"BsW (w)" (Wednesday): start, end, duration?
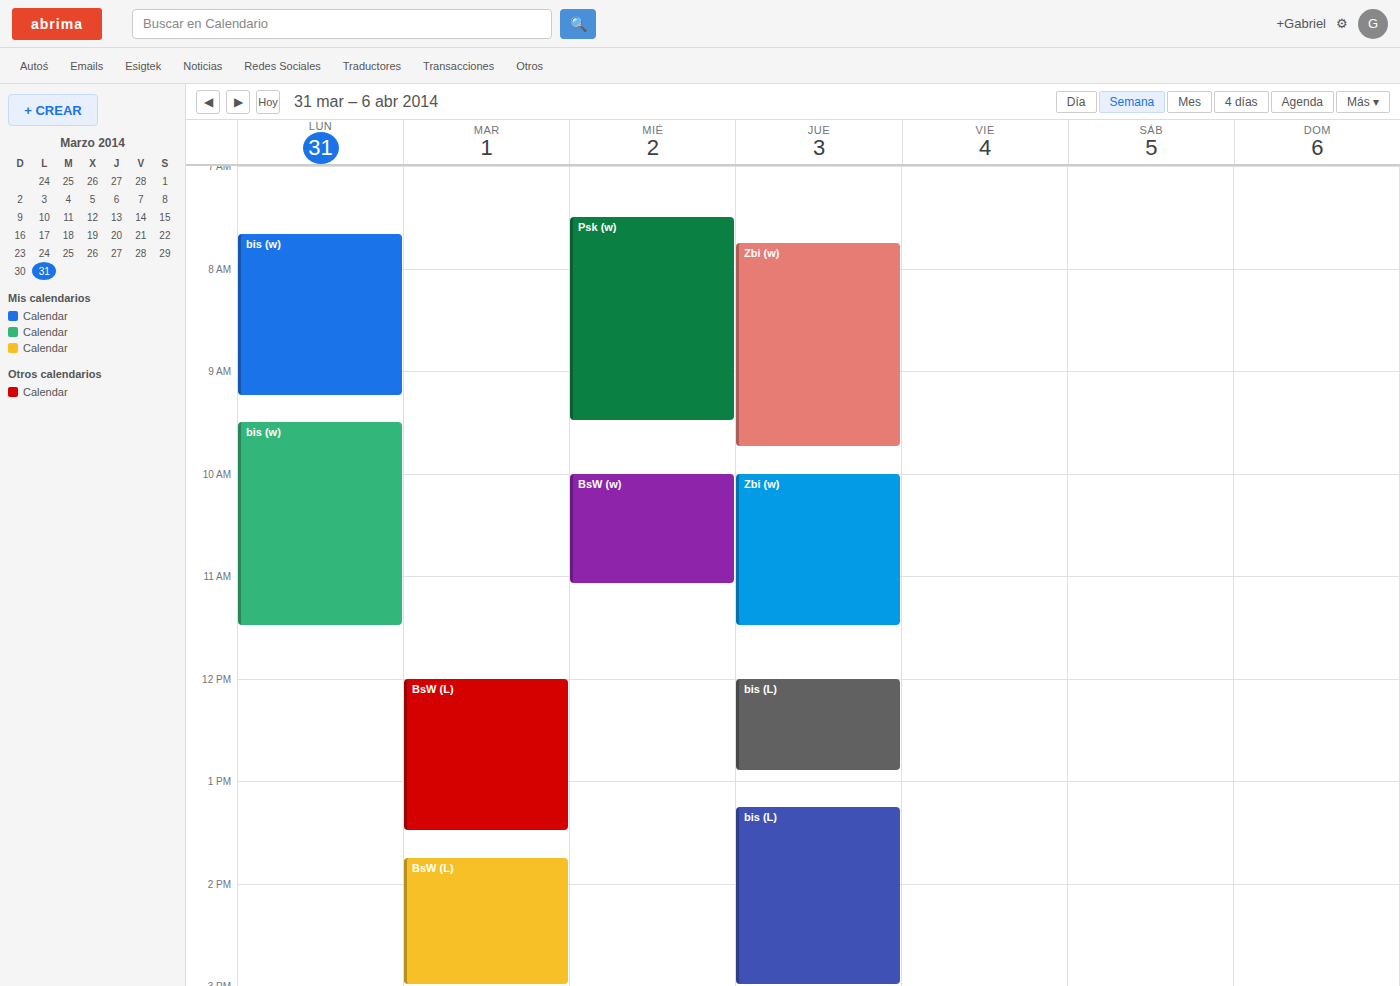
10:00 AM to 11:05 AM, 1 hour 5 minutes